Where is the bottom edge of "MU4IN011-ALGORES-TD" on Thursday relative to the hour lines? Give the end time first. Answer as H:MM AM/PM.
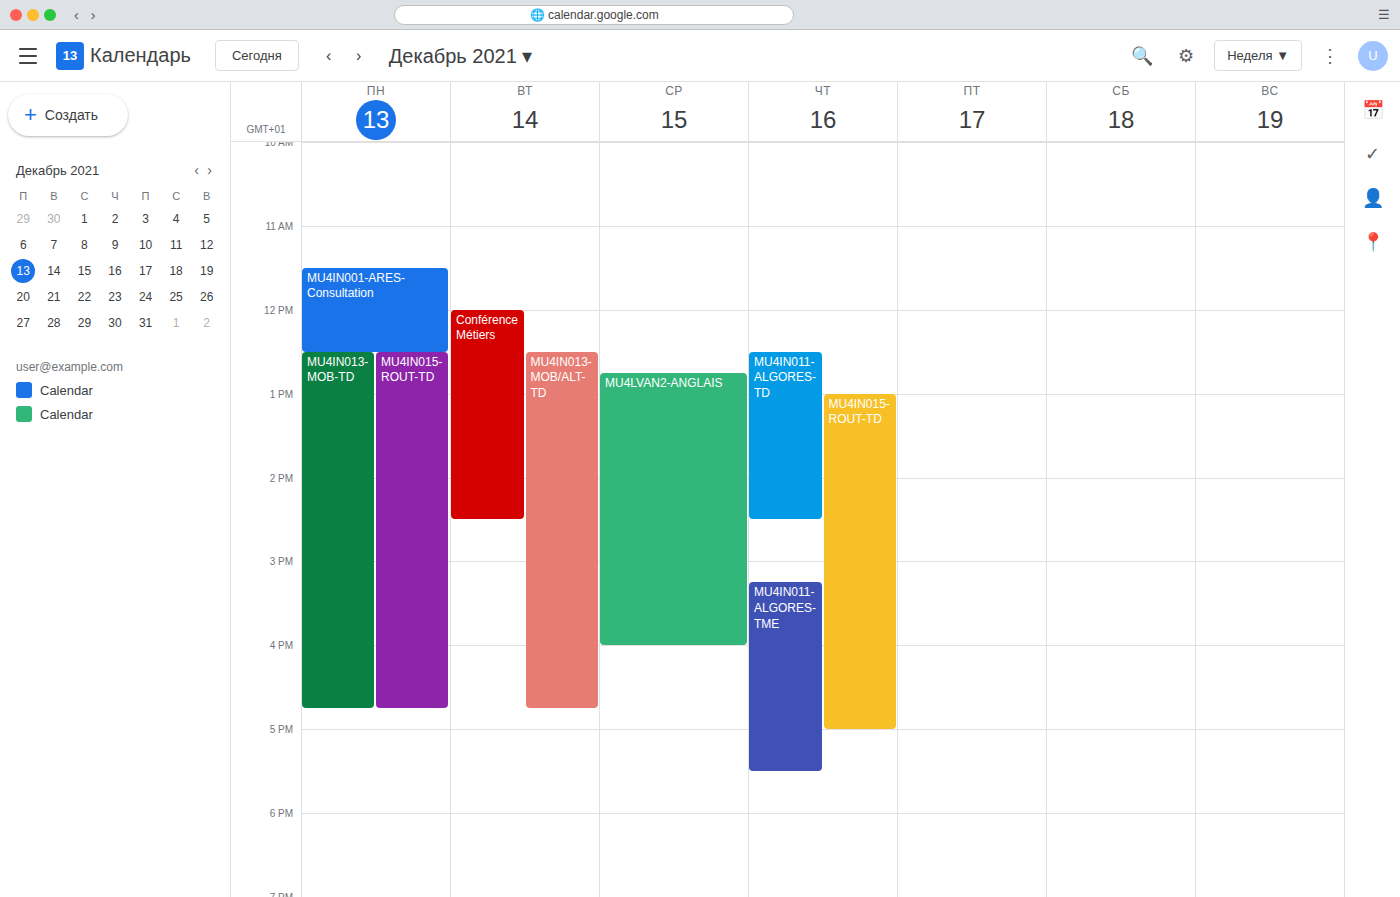
2:30 PM -- halfway between the 2 PM and 3 PM lines.